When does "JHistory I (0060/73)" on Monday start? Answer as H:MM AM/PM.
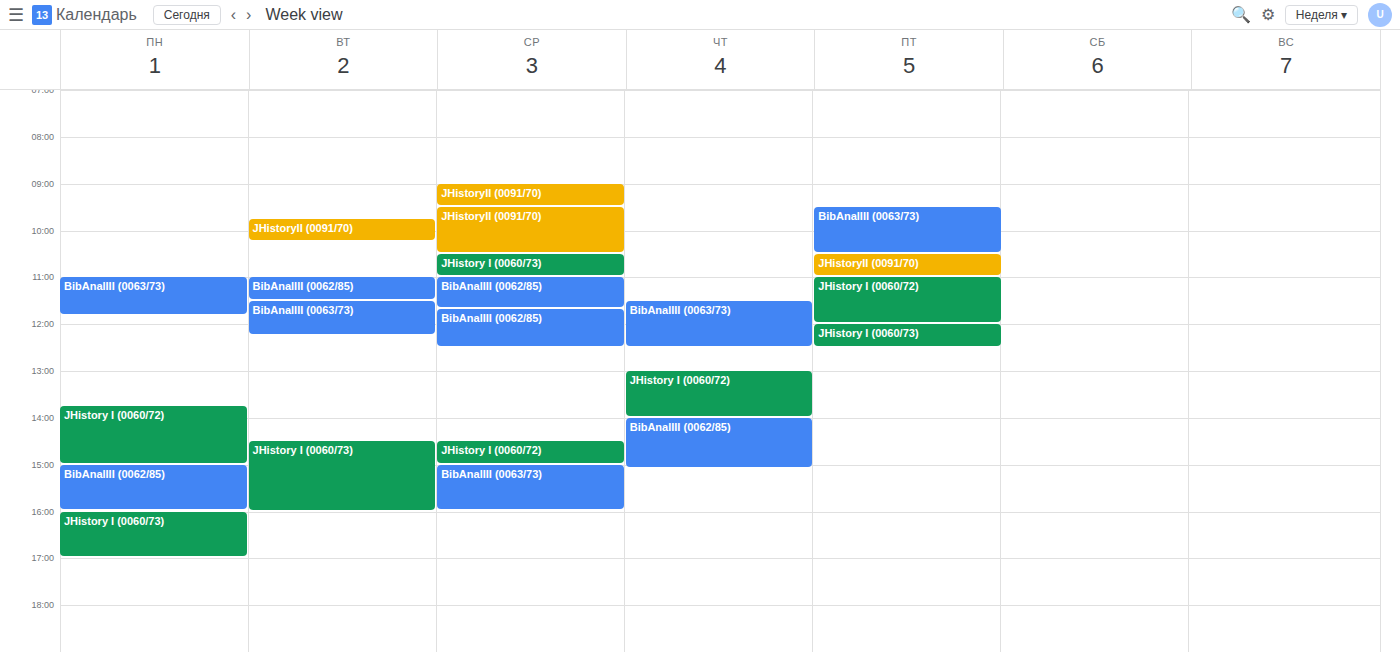
4:00 PM